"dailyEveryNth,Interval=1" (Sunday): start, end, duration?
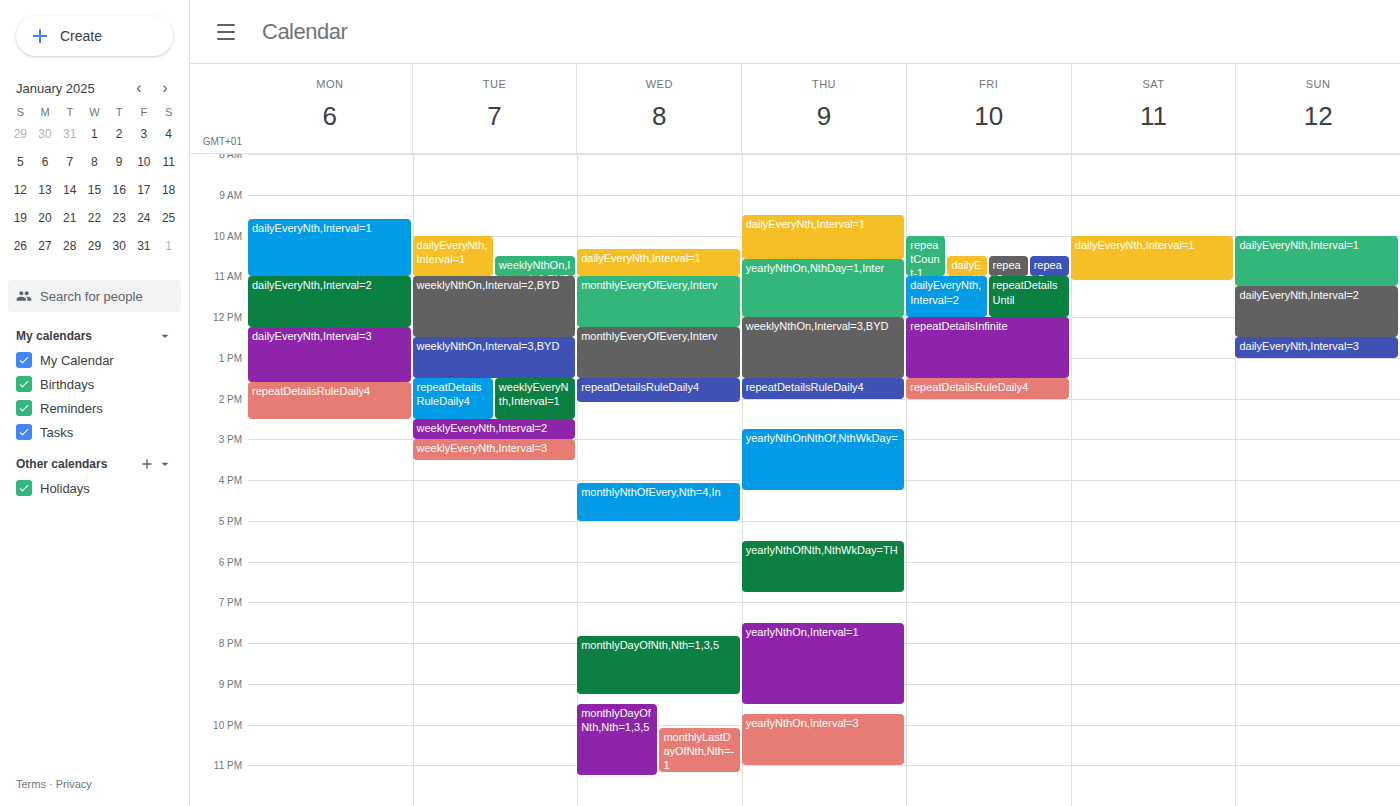
10:00 AM to 11:15 AM, 1 hour 15 minutes